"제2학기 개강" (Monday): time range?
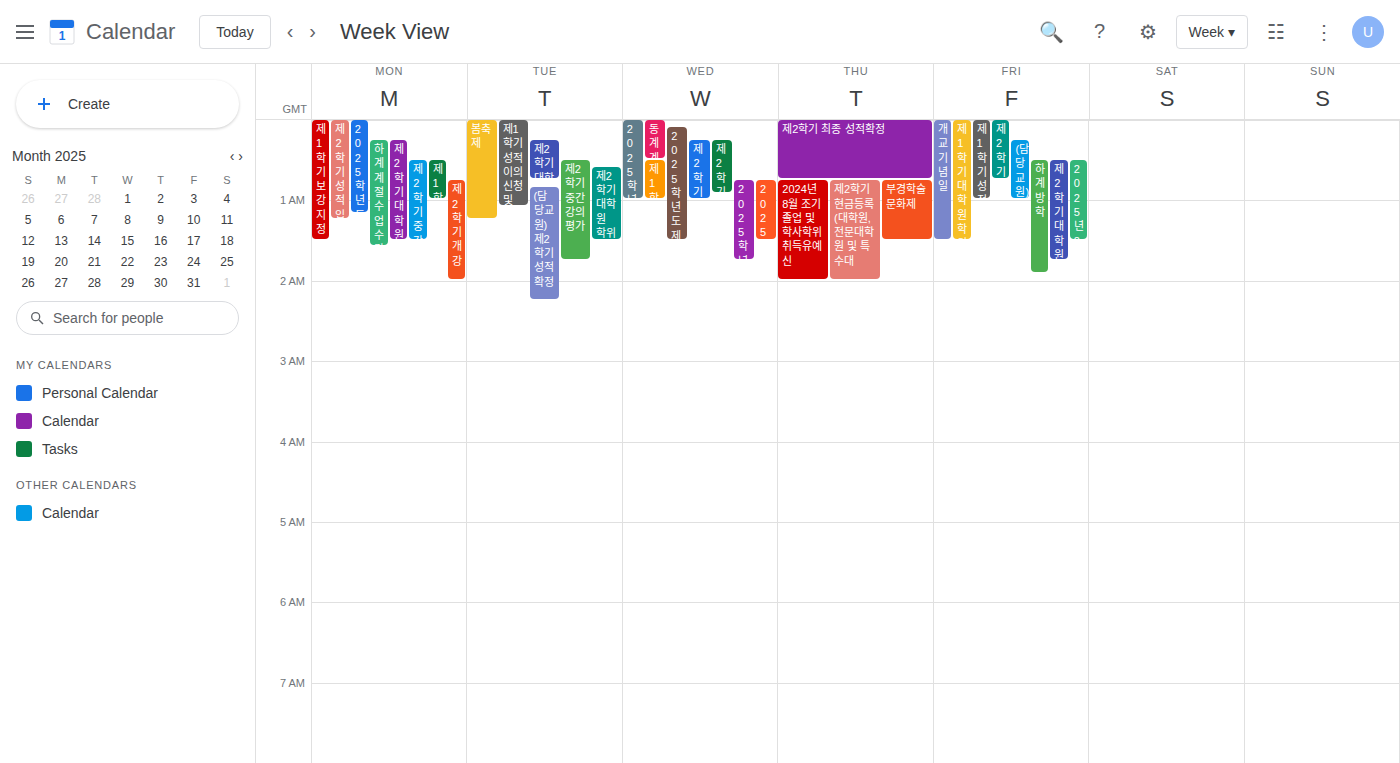
00:45 to 02:00